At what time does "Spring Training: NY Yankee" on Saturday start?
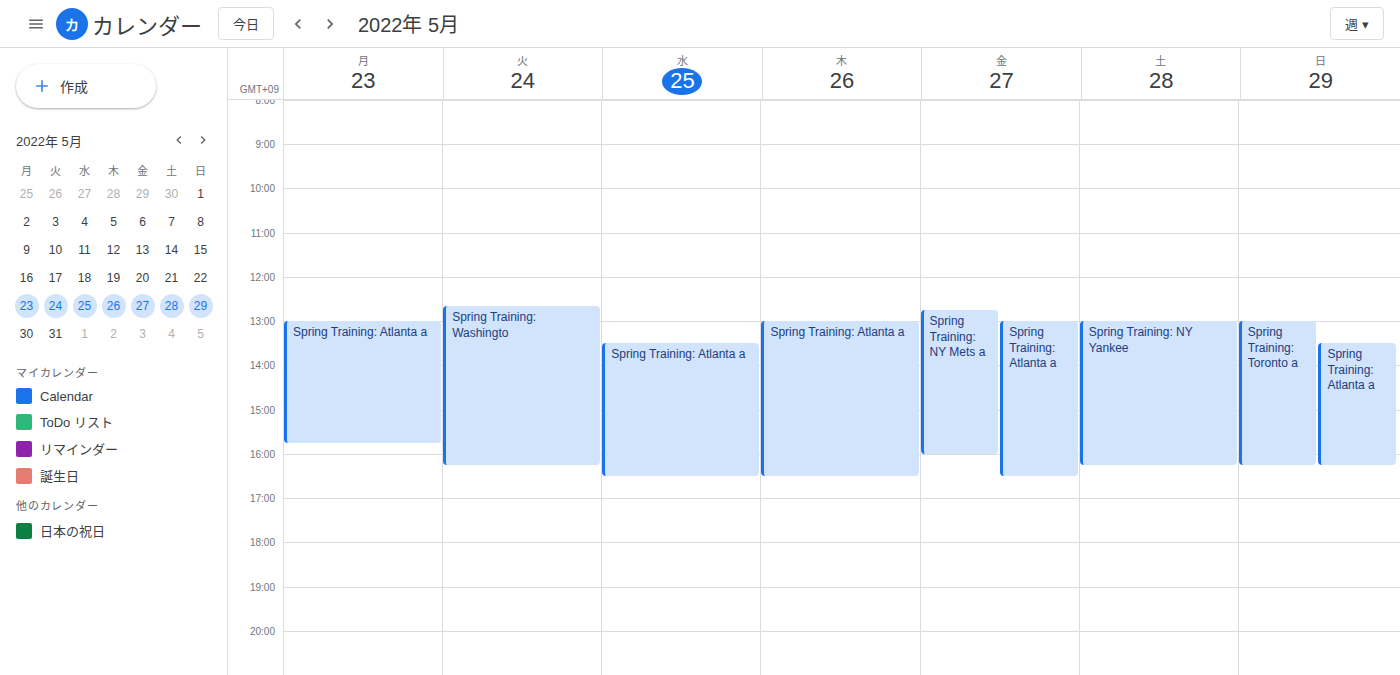
1:00 PM